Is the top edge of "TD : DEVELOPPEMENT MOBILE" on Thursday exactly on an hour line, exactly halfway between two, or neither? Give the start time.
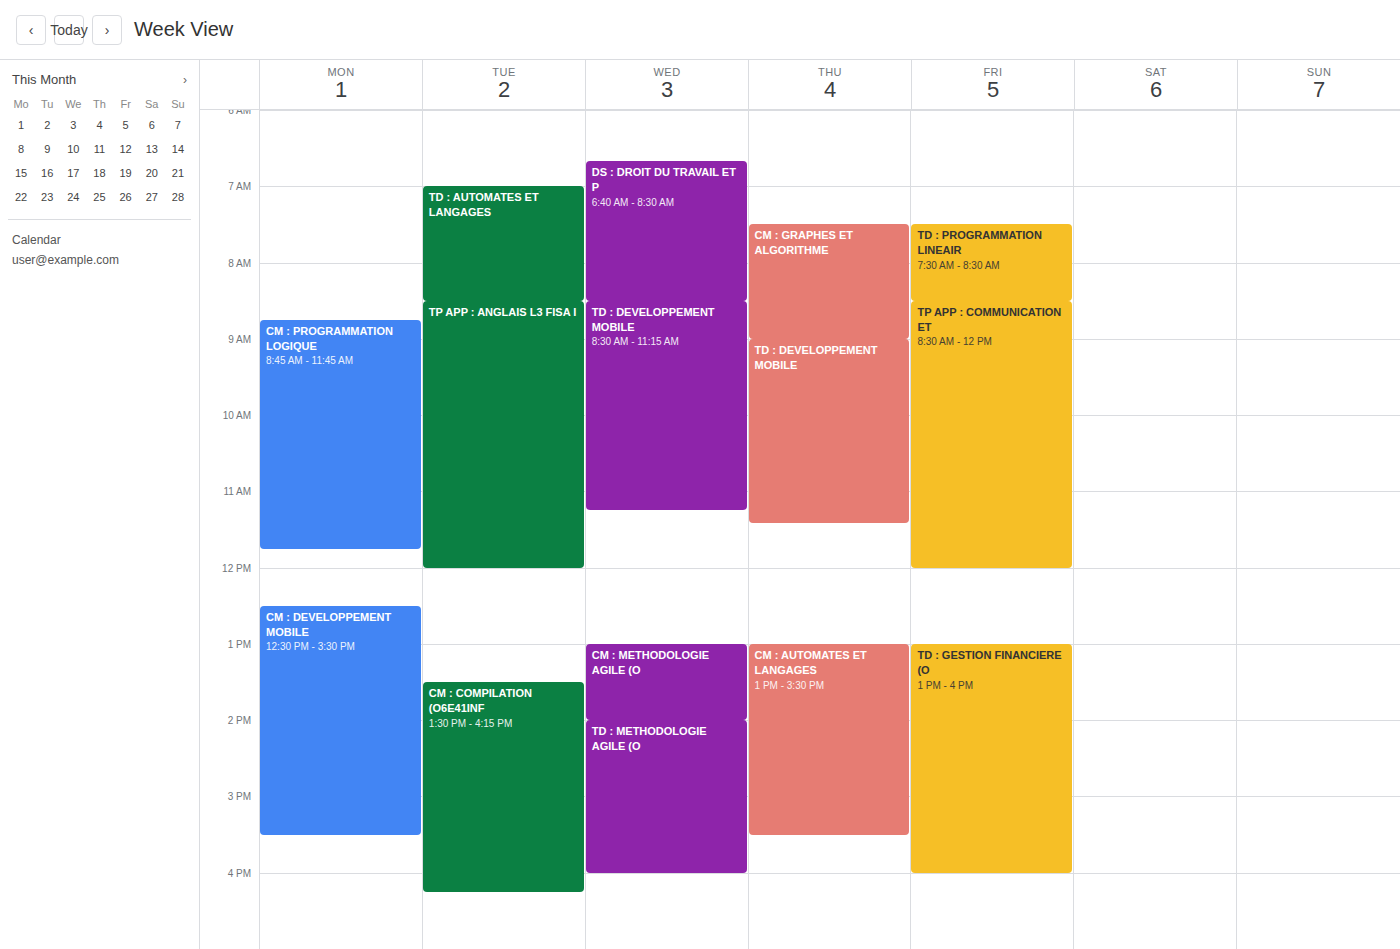
9:00 AM -- exactly on the 9 AM line.